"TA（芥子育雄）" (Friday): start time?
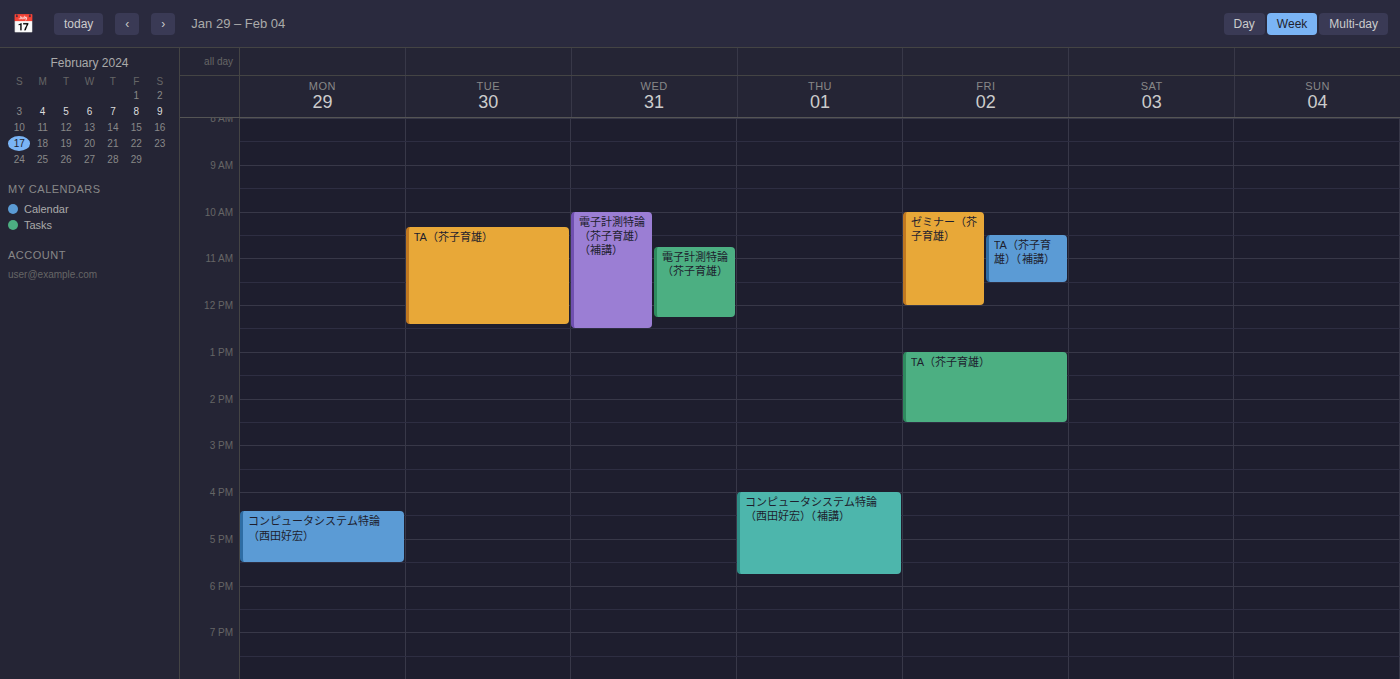
1:00 PM